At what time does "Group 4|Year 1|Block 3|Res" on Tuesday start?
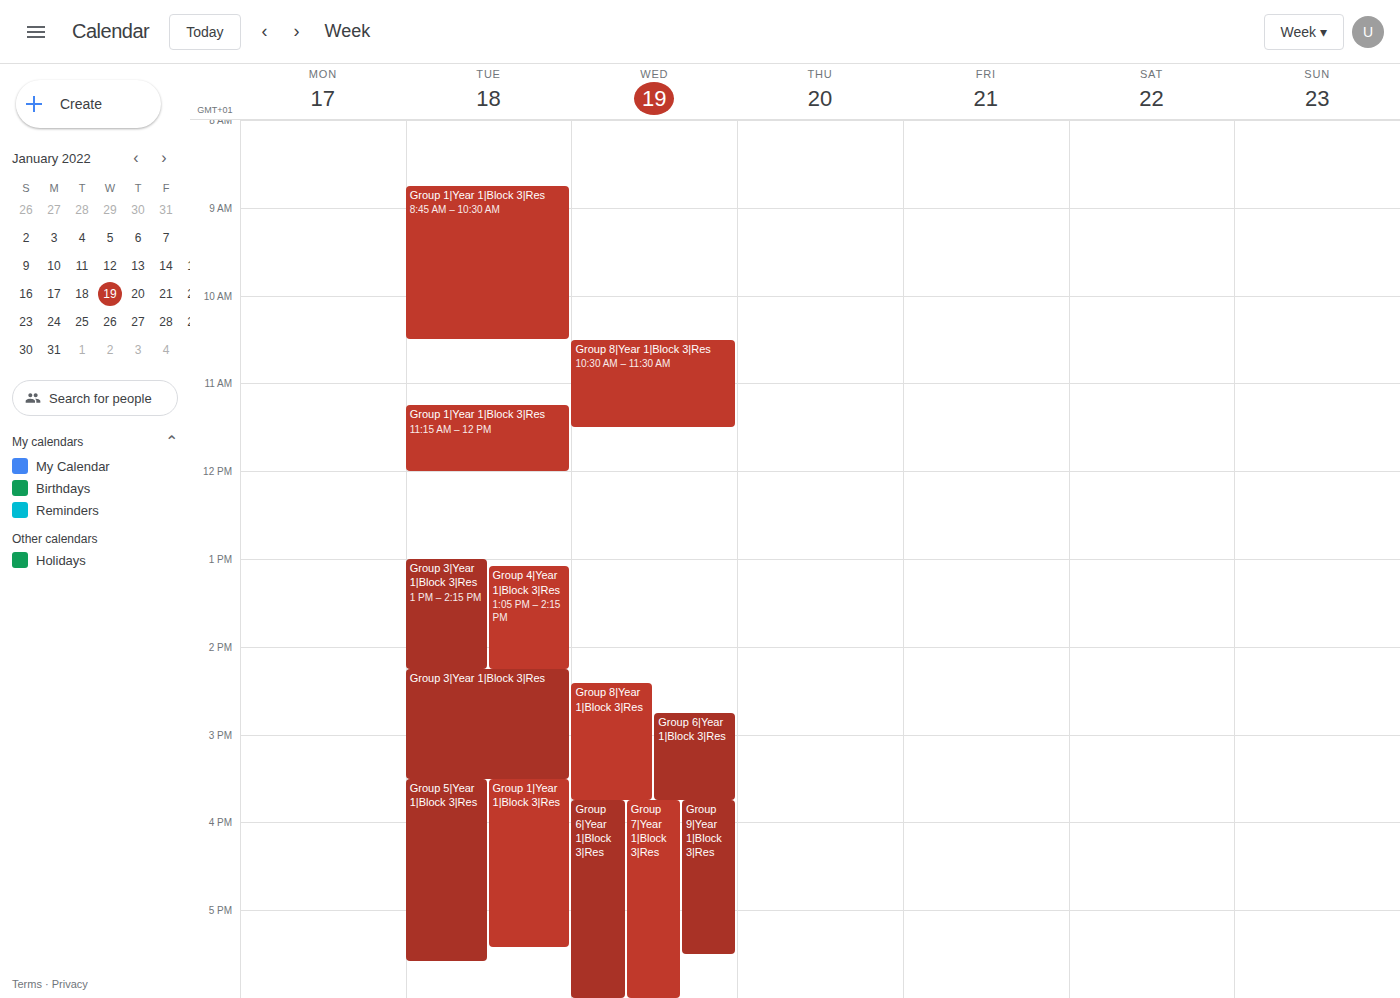
1:05 PM